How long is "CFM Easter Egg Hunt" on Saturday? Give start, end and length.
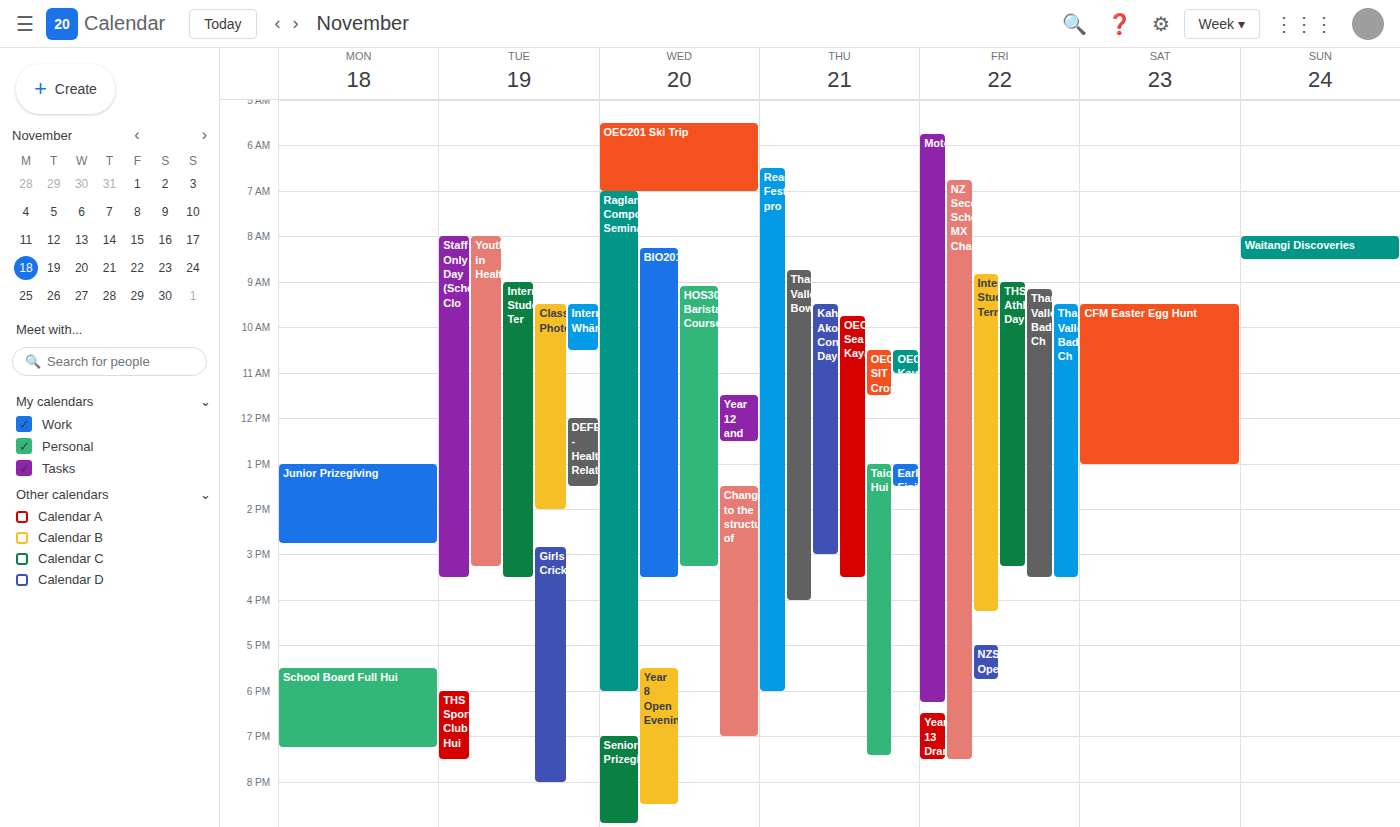
9:30 AM to 1:00 PM, 3 hours 30 minutes